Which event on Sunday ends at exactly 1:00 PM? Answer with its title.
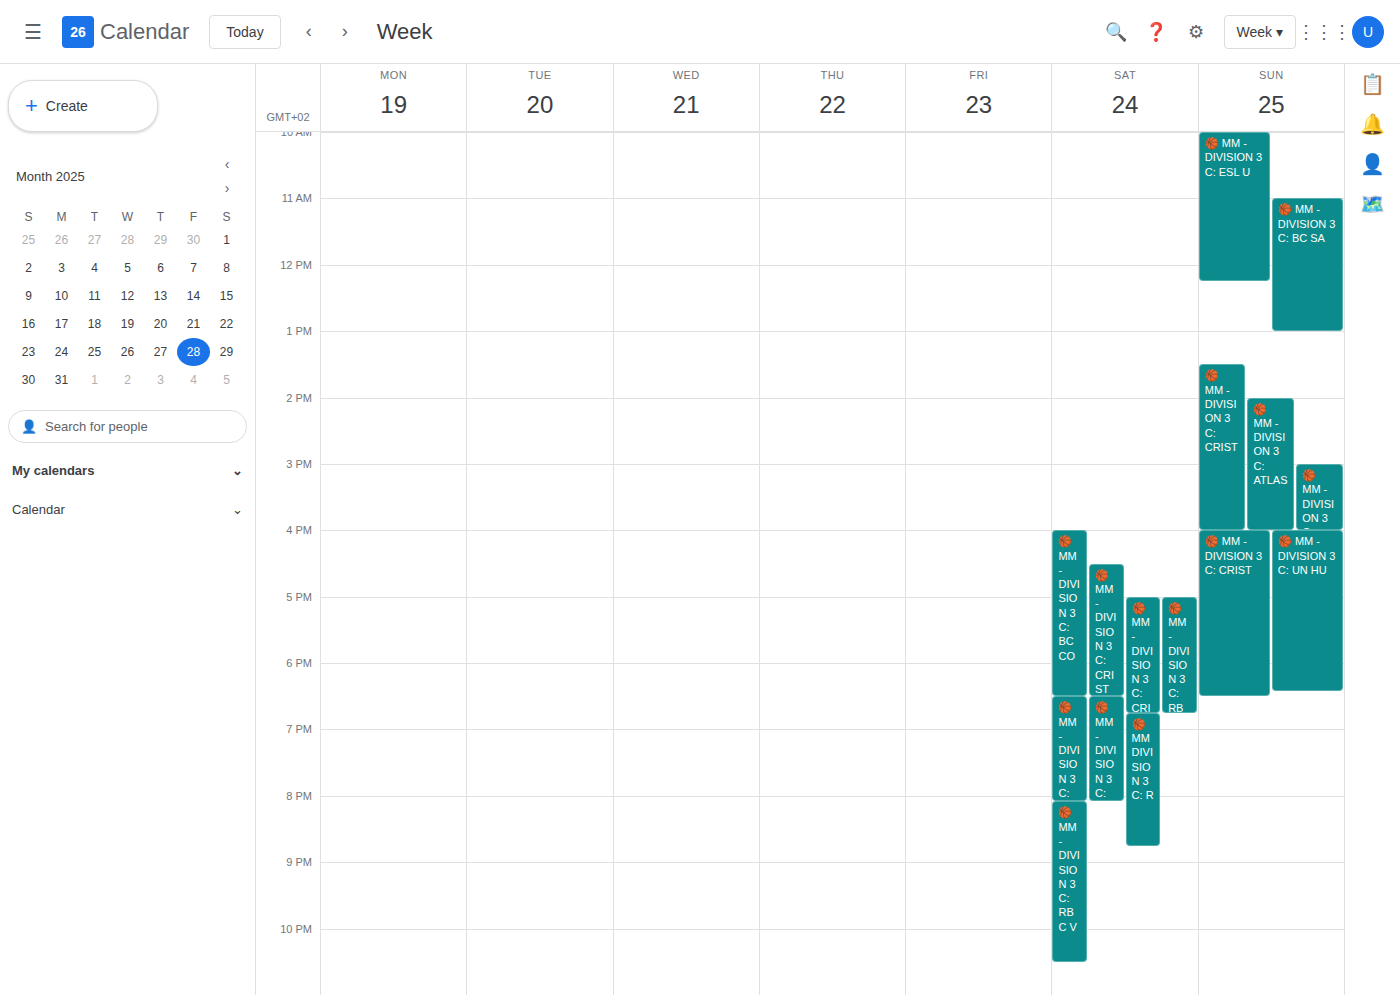
"🏀 MM - DIVISION 3 C: BC SA"